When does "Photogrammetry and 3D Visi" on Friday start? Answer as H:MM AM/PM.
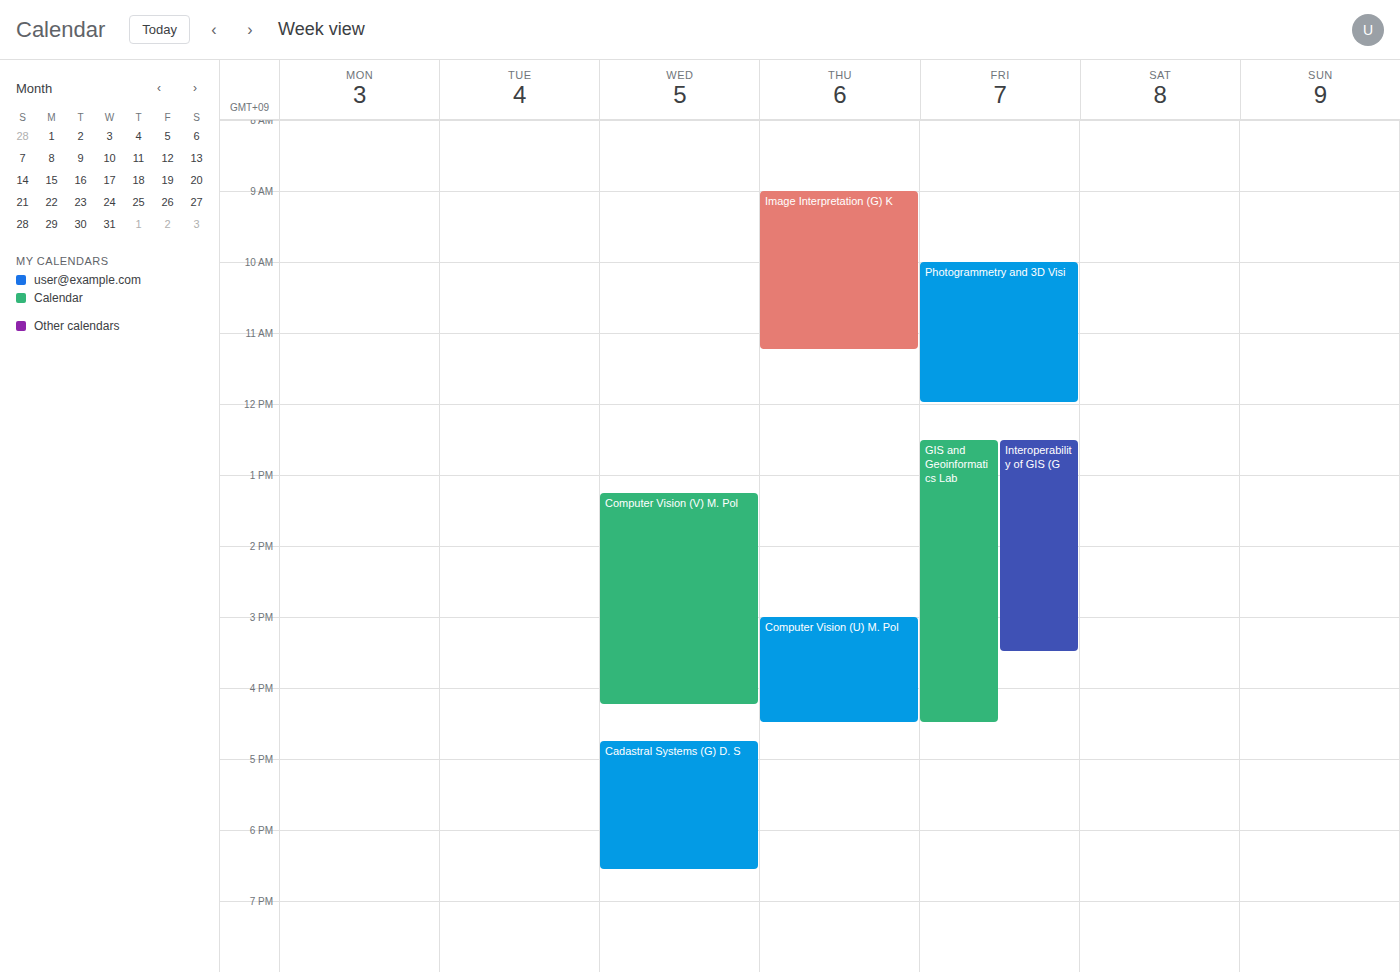
10:00 AM